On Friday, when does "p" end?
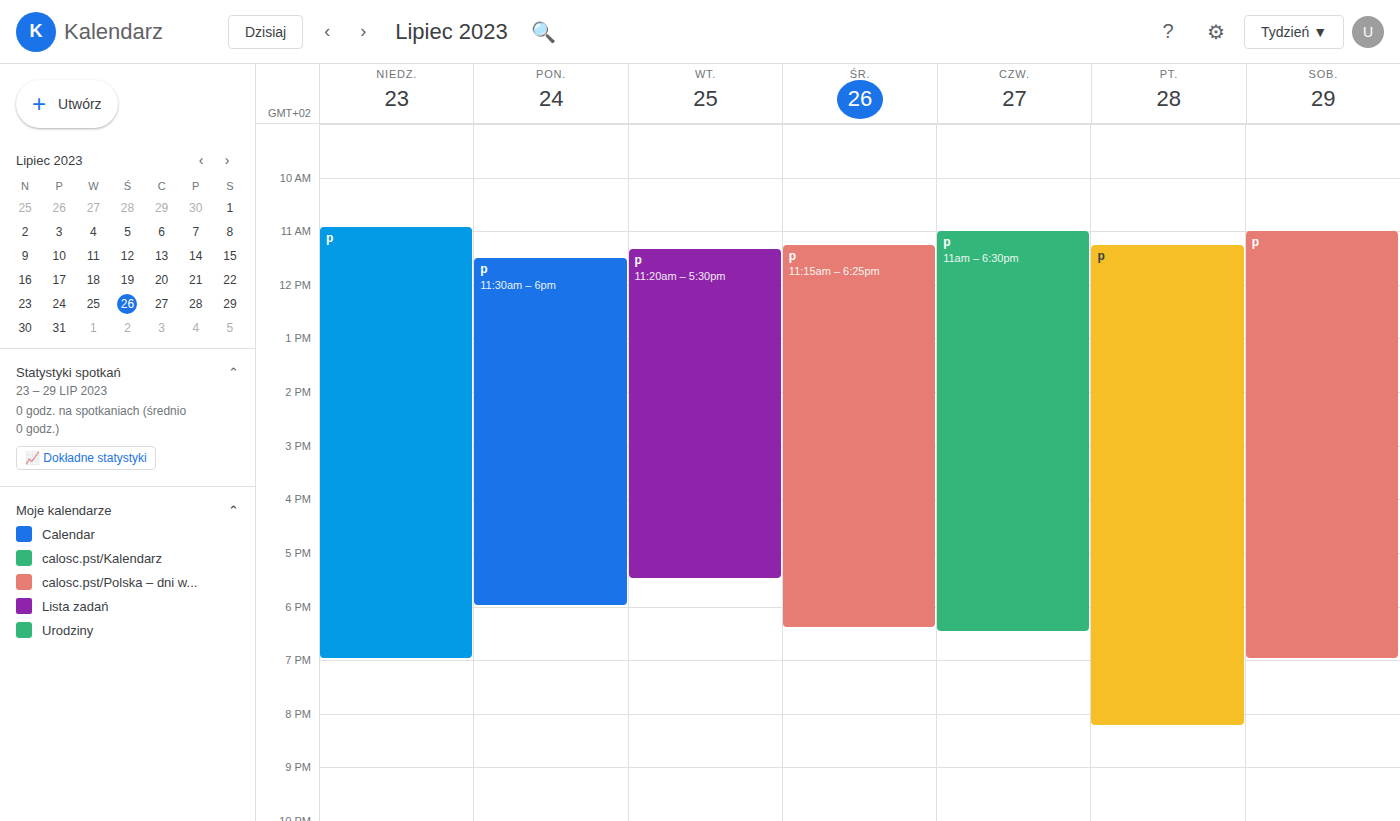
8:15 PM